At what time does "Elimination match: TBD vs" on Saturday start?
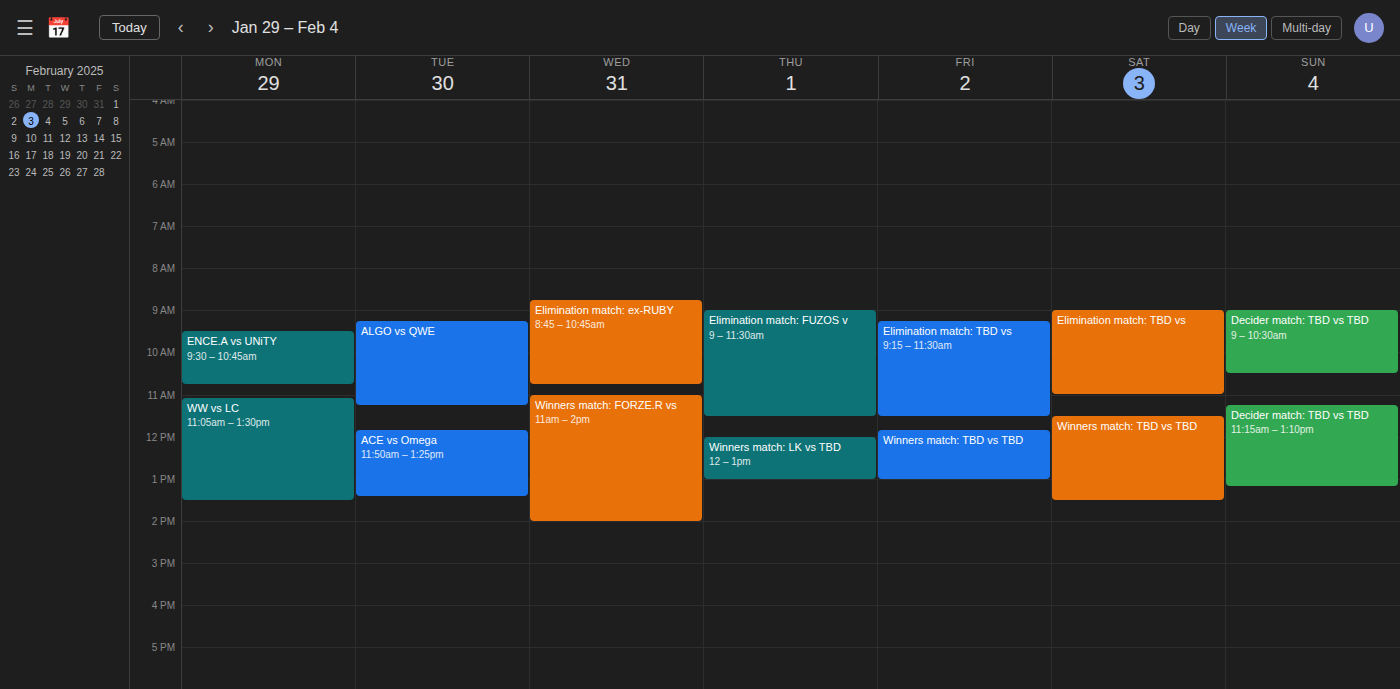
9:00 AM